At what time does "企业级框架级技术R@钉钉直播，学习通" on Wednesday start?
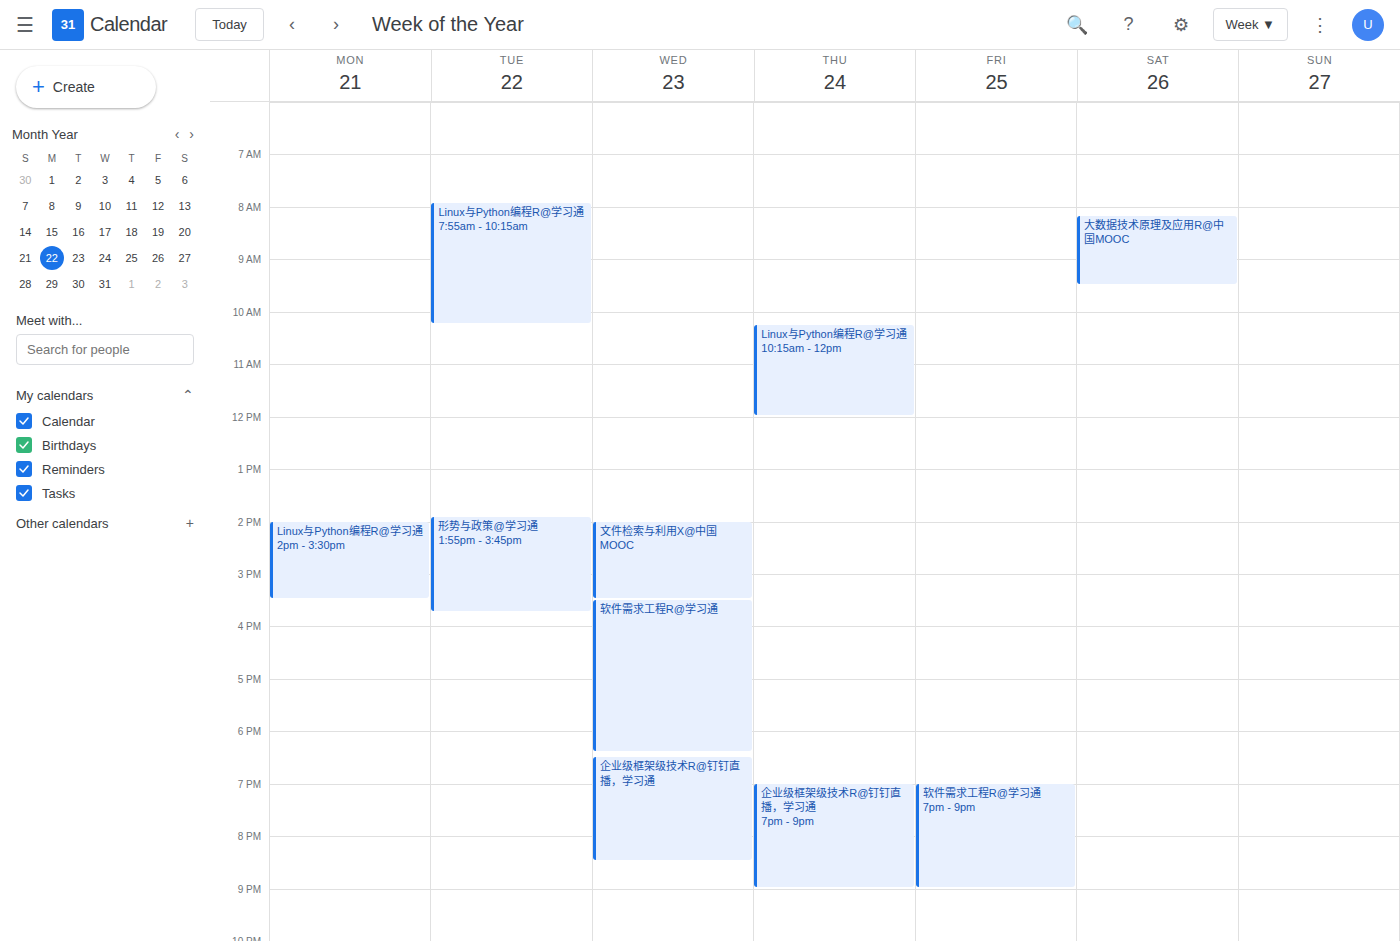
6:30 PM